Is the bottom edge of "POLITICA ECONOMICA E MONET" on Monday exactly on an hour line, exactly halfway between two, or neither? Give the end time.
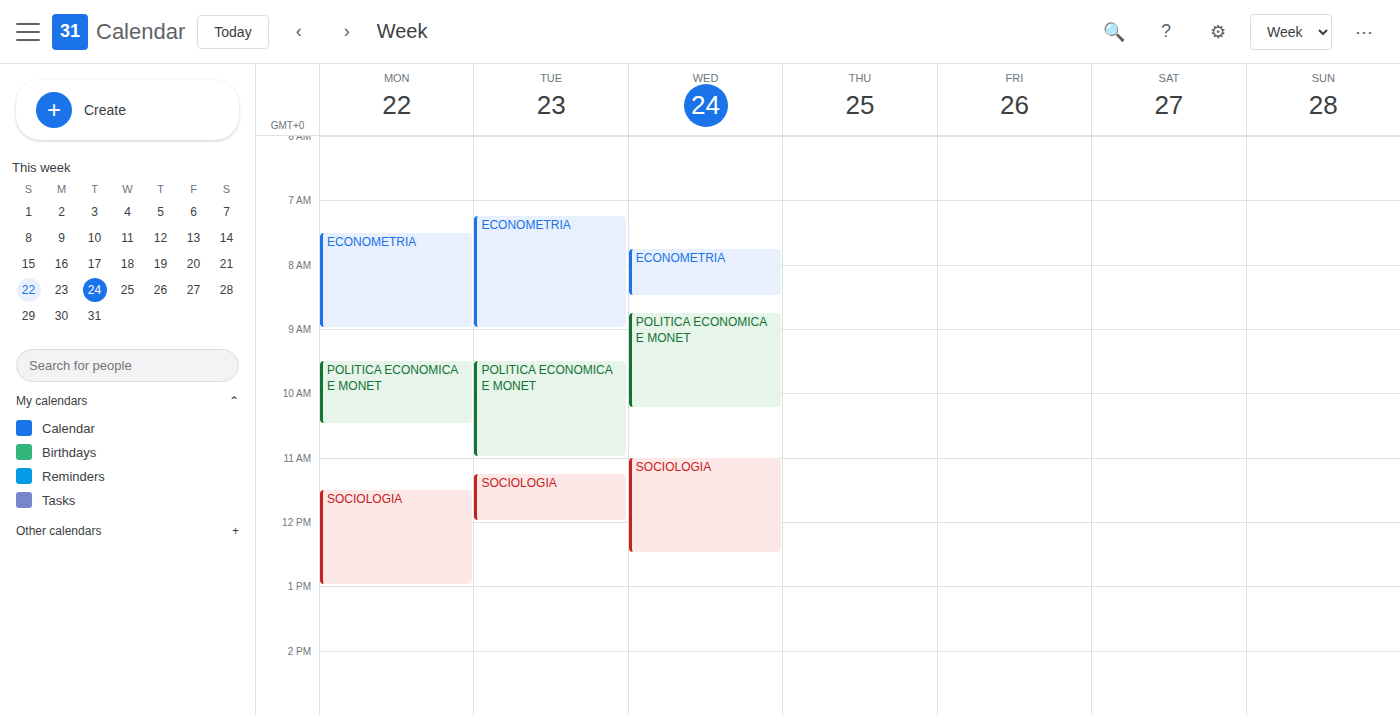
10:30 AM -- halfway between the 10 AM and 11 AM lines.